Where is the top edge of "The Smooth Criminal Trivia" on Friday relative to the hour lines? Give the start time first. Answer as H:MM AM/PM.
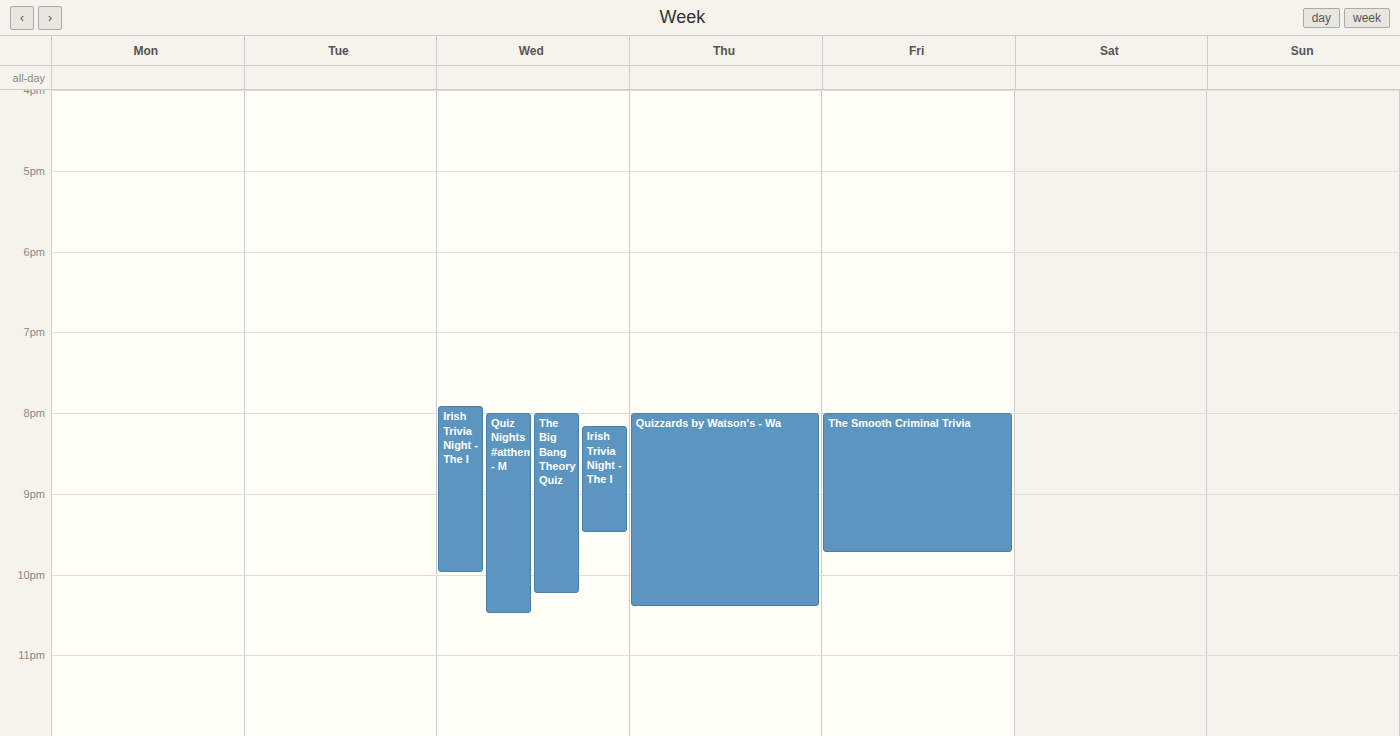
8:00 PM -- exactly on the 8 PM line.